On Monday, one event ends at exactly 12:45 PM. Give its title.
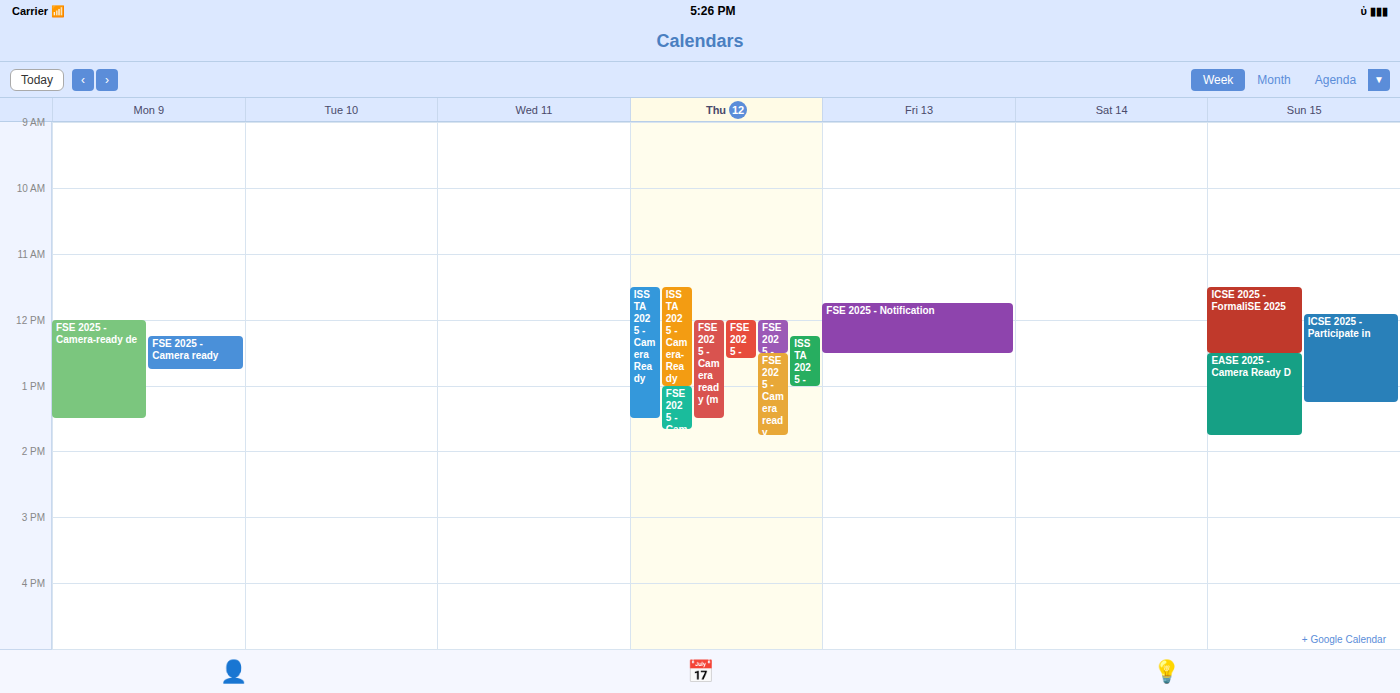
"FSE 2025 - Camera ready"